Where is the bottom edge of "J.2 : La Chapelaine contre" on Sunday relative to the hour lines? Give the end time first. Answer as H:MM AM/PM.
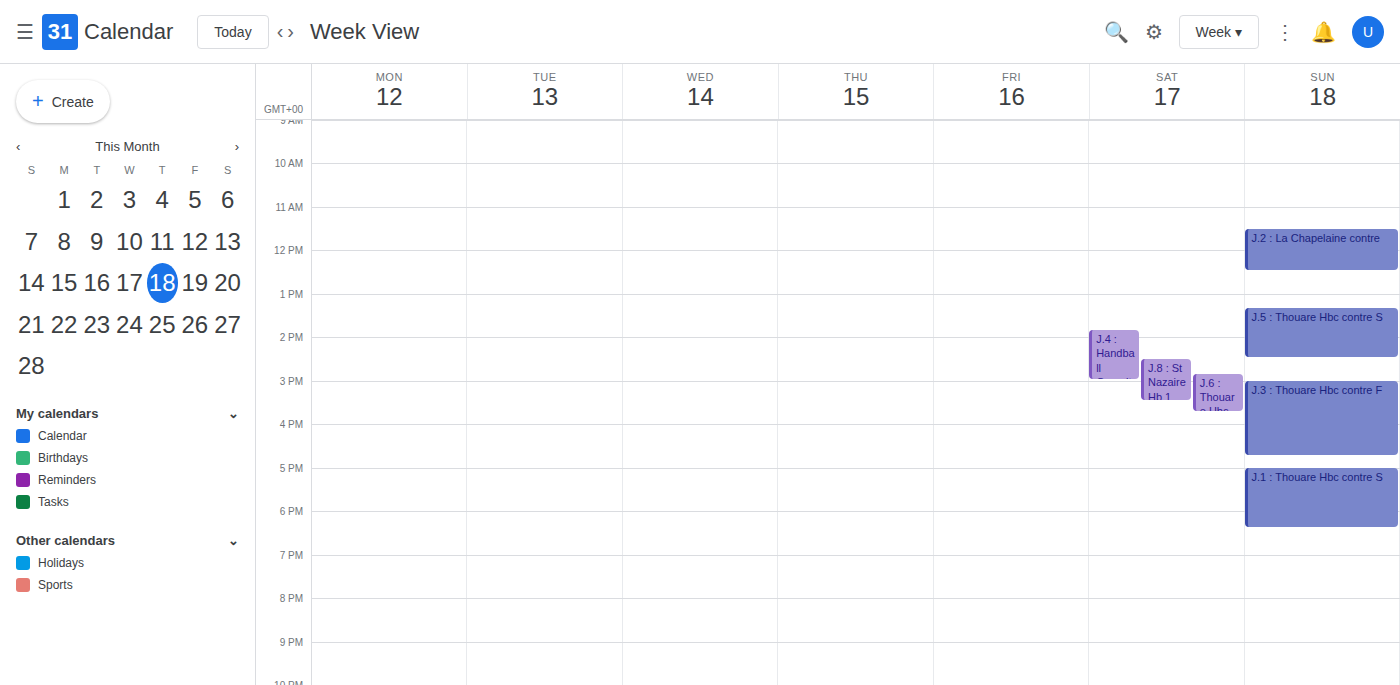
12:30 PM -- halfway between the 12 PM and 1 PM lines.